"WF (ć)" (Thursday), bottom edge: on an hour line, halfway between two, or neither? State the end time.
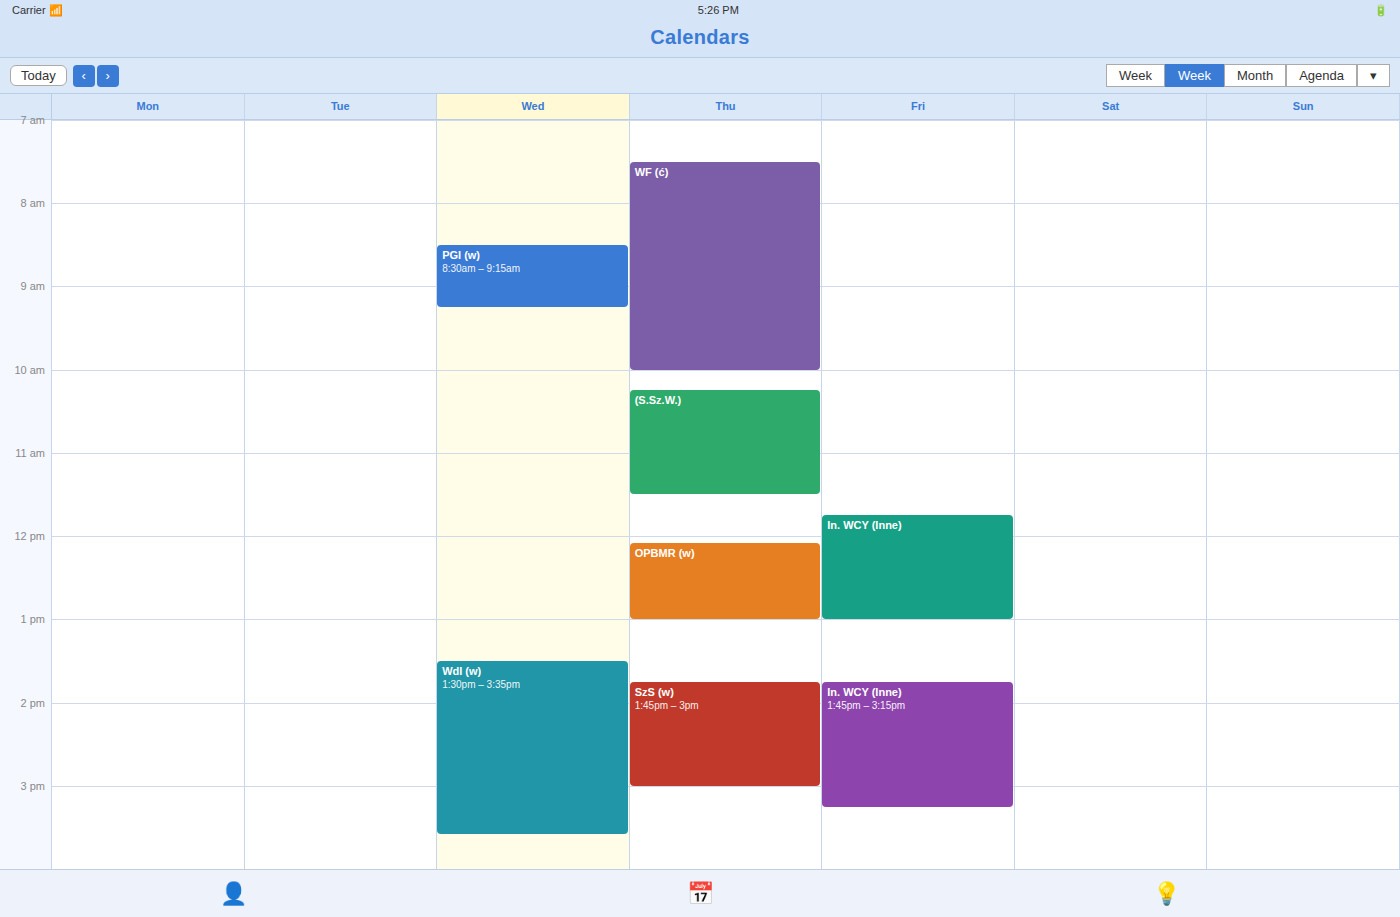
10:00 AM -- exactly on the 10 AM line.